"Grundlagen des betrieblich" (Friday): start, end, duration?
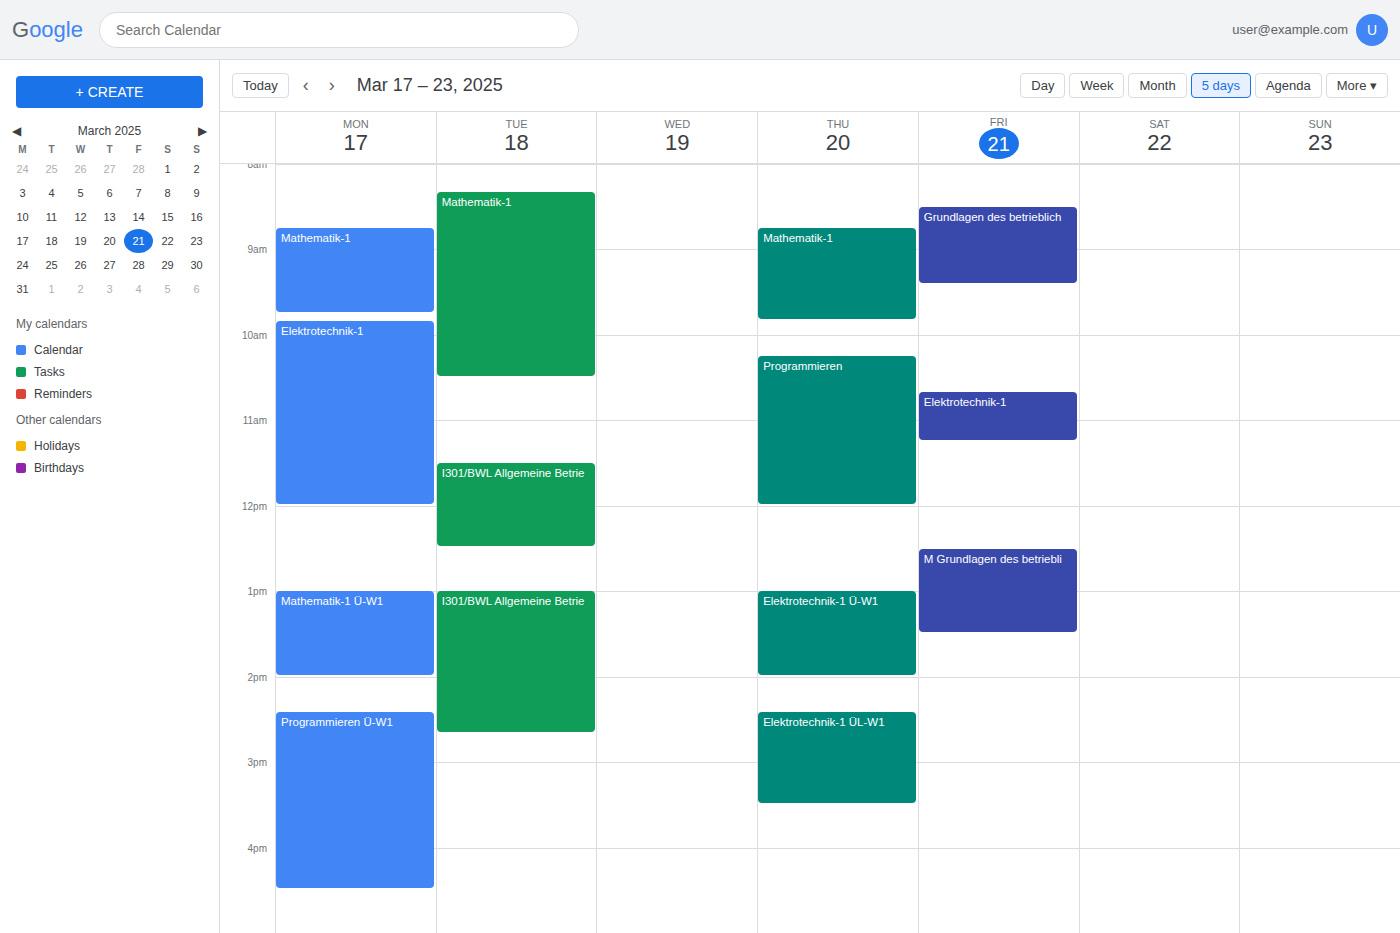
8:30 AM to 9:25 AM, 55 minutes